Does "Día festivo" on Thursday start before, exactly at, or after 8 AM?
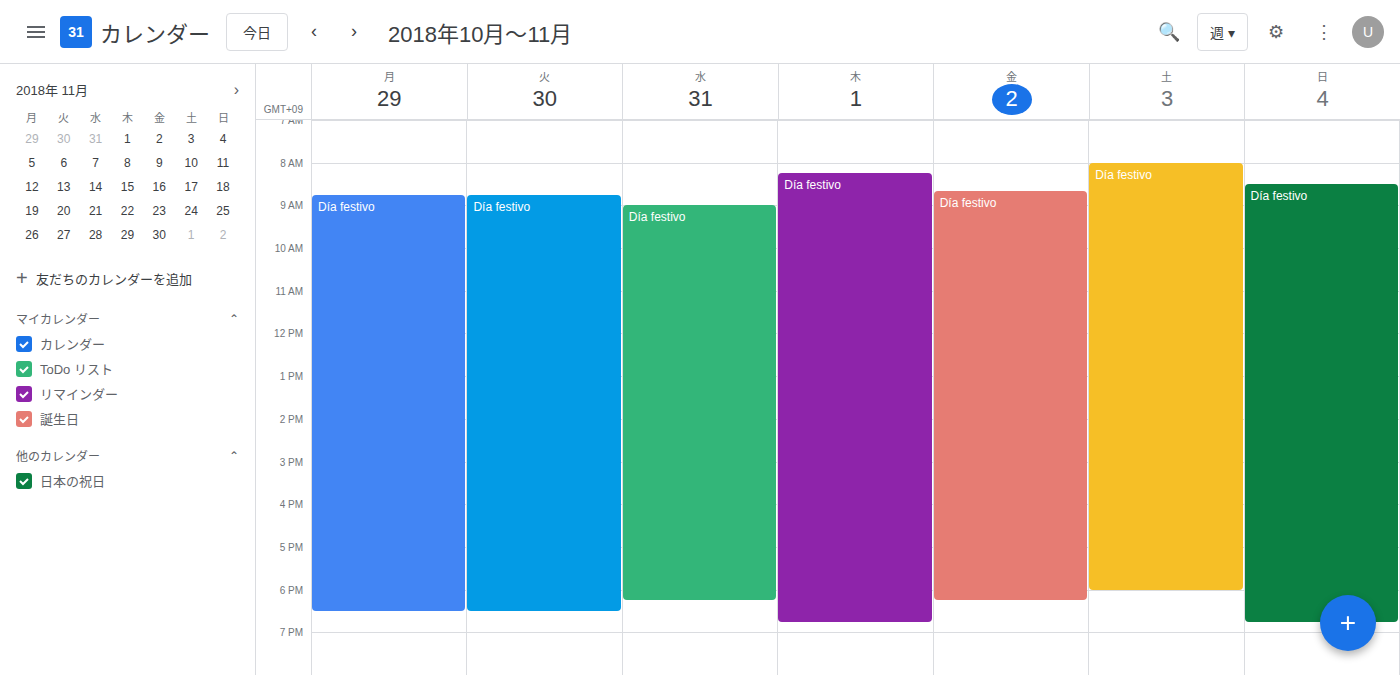
8:15 AM -- after 8 AM, 15 minutes below the 8 AM line.